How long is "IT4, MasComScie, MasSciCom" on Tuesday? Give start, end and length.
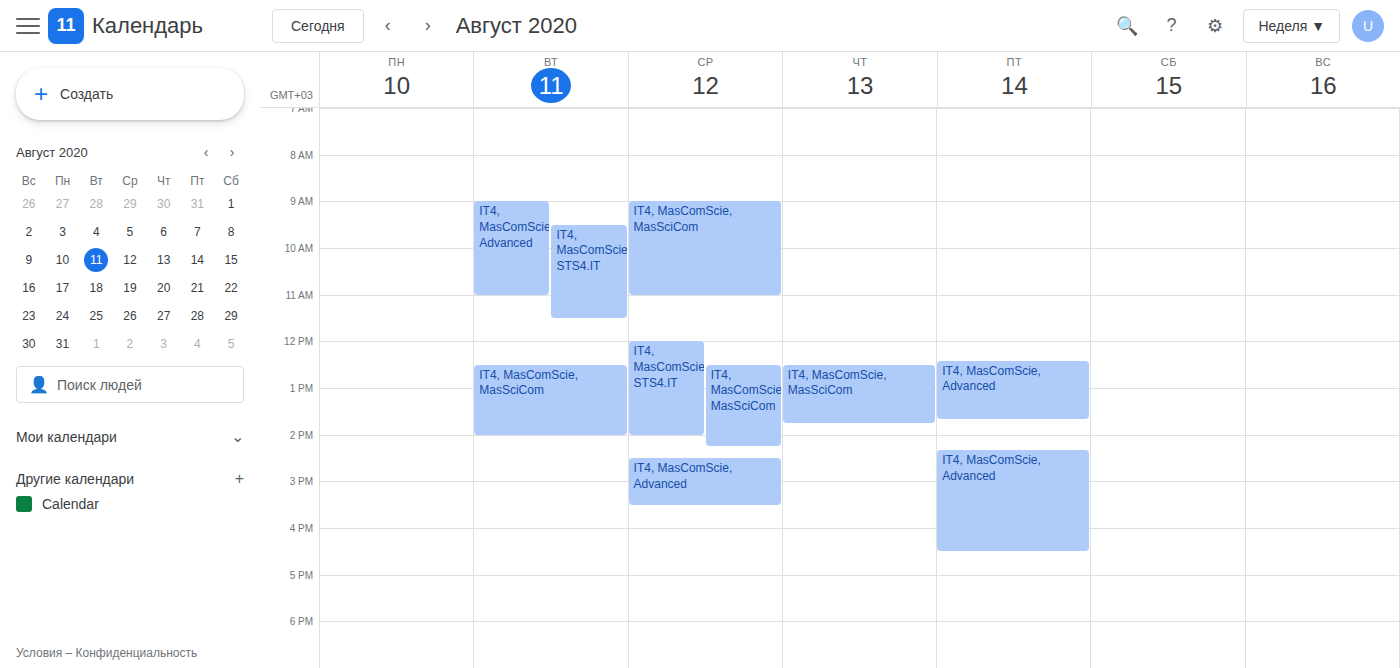
12:30 PM to 2:00 PM, 1 hour 30 minutes